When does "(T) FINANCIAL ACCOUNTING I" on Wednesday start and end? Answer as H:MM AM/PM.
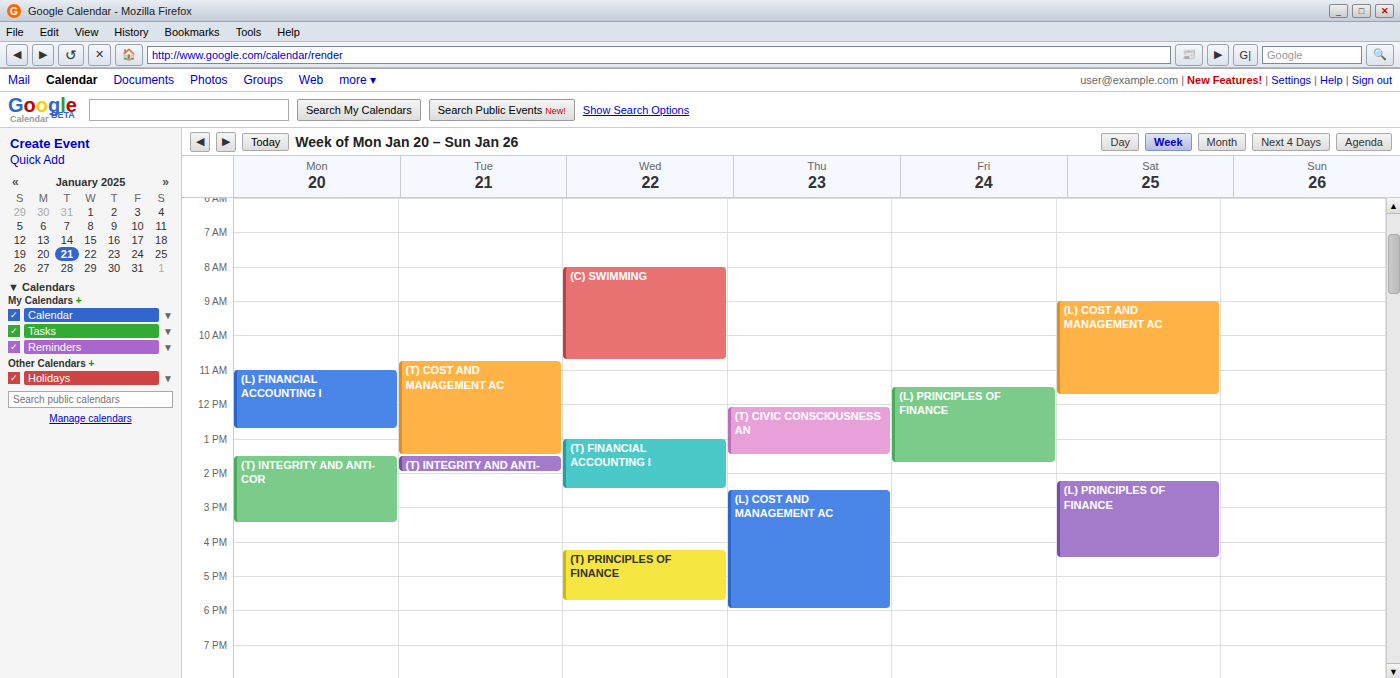
1:00 PM to 2:30 PM